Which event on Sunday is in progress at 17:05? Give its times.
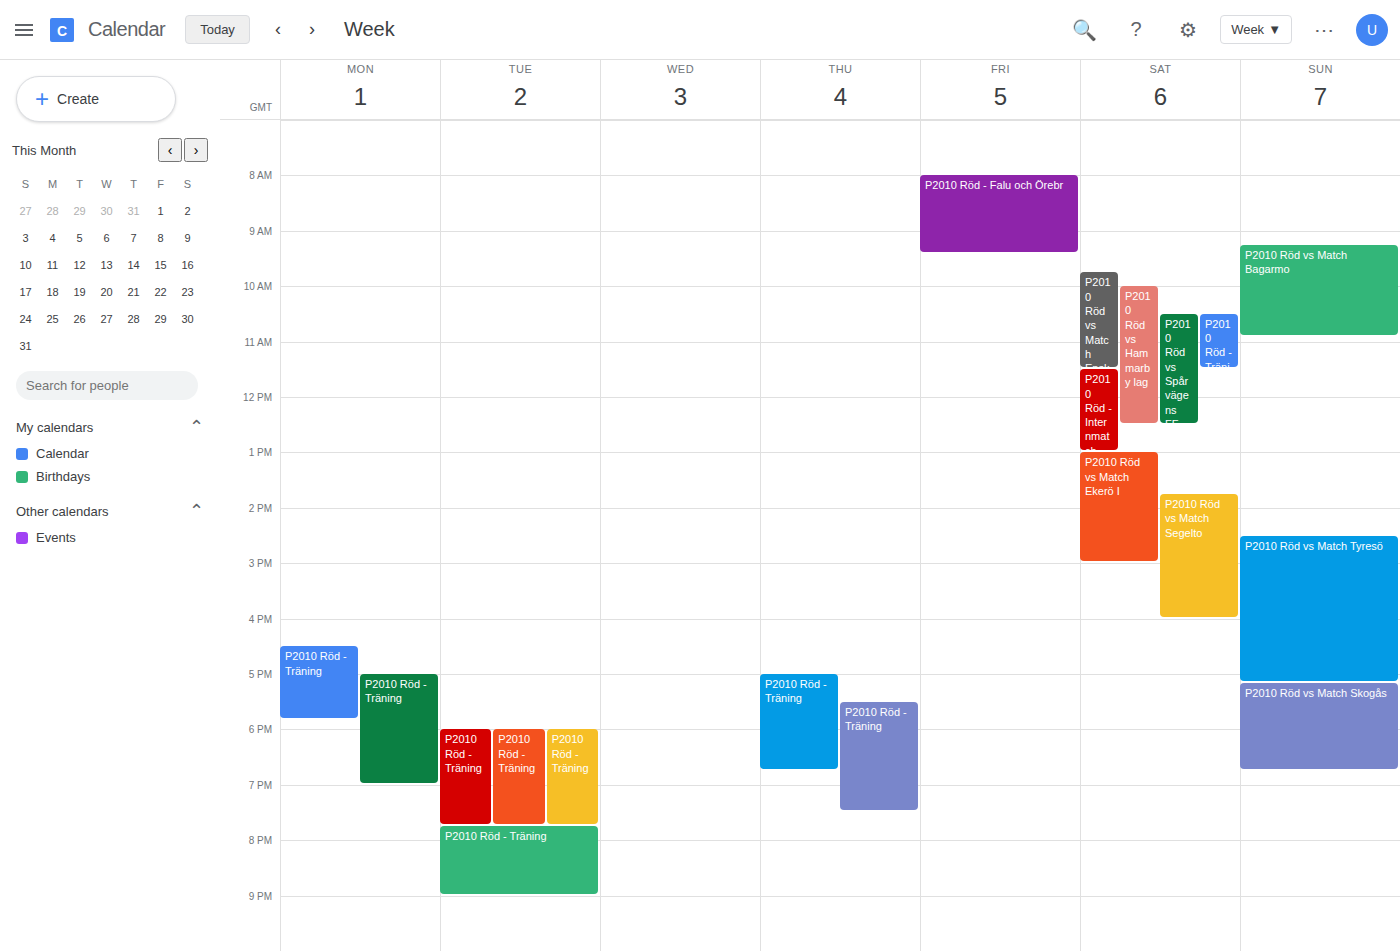
"P2010 Röd vs Match Tyresö", 14:30 to 17:10